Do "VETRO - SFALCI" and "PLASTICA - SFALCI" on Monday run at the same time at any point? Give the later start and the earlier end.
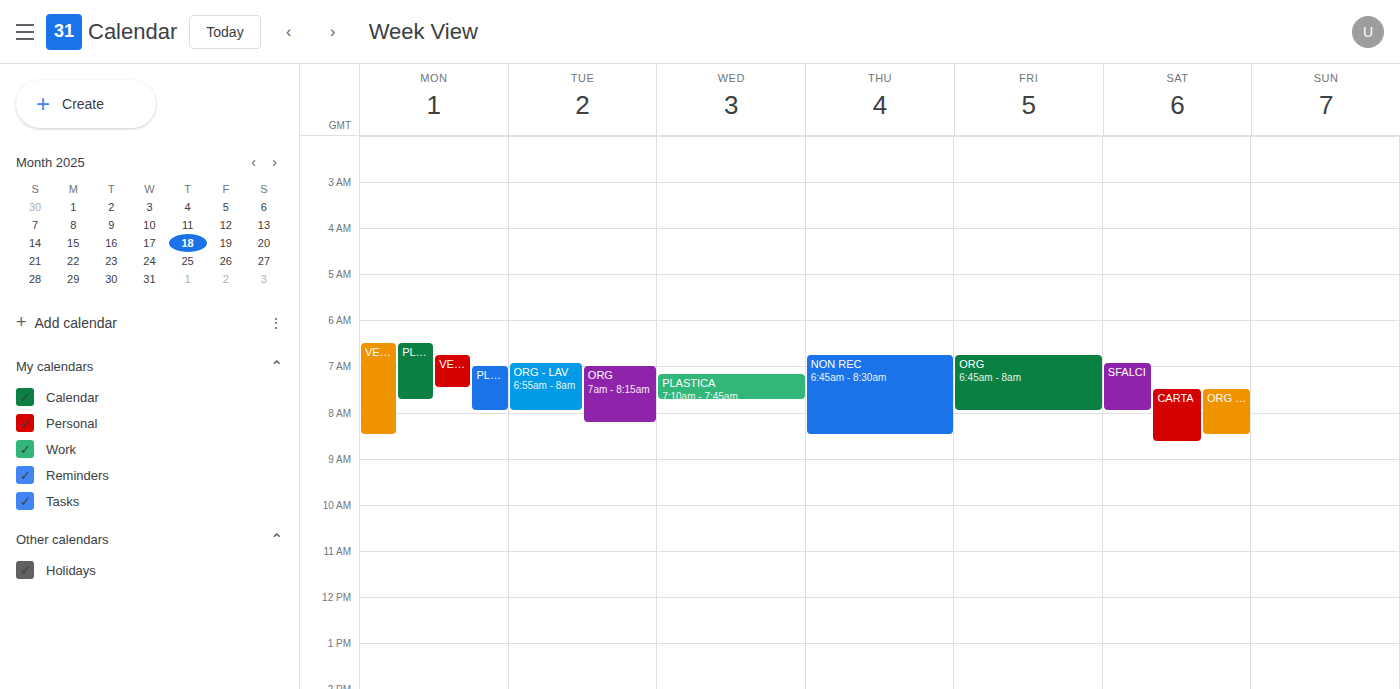
"PLASTICA - SFALCI" runs 6:30 AM to 7:45 AM, inside "VETRO - SFALCI" -- they overlap.